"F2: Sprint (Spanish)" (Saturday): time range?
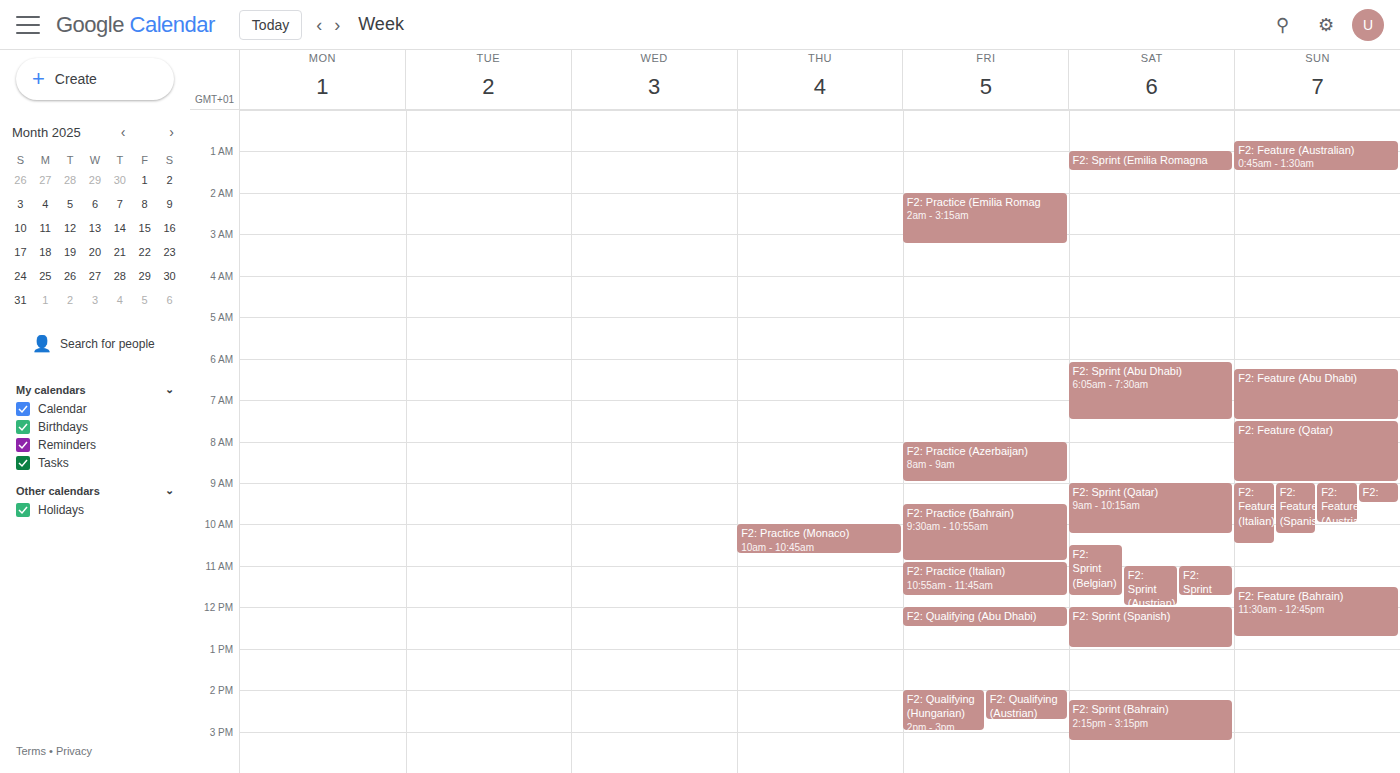
12:00 PM to 1:00 PM